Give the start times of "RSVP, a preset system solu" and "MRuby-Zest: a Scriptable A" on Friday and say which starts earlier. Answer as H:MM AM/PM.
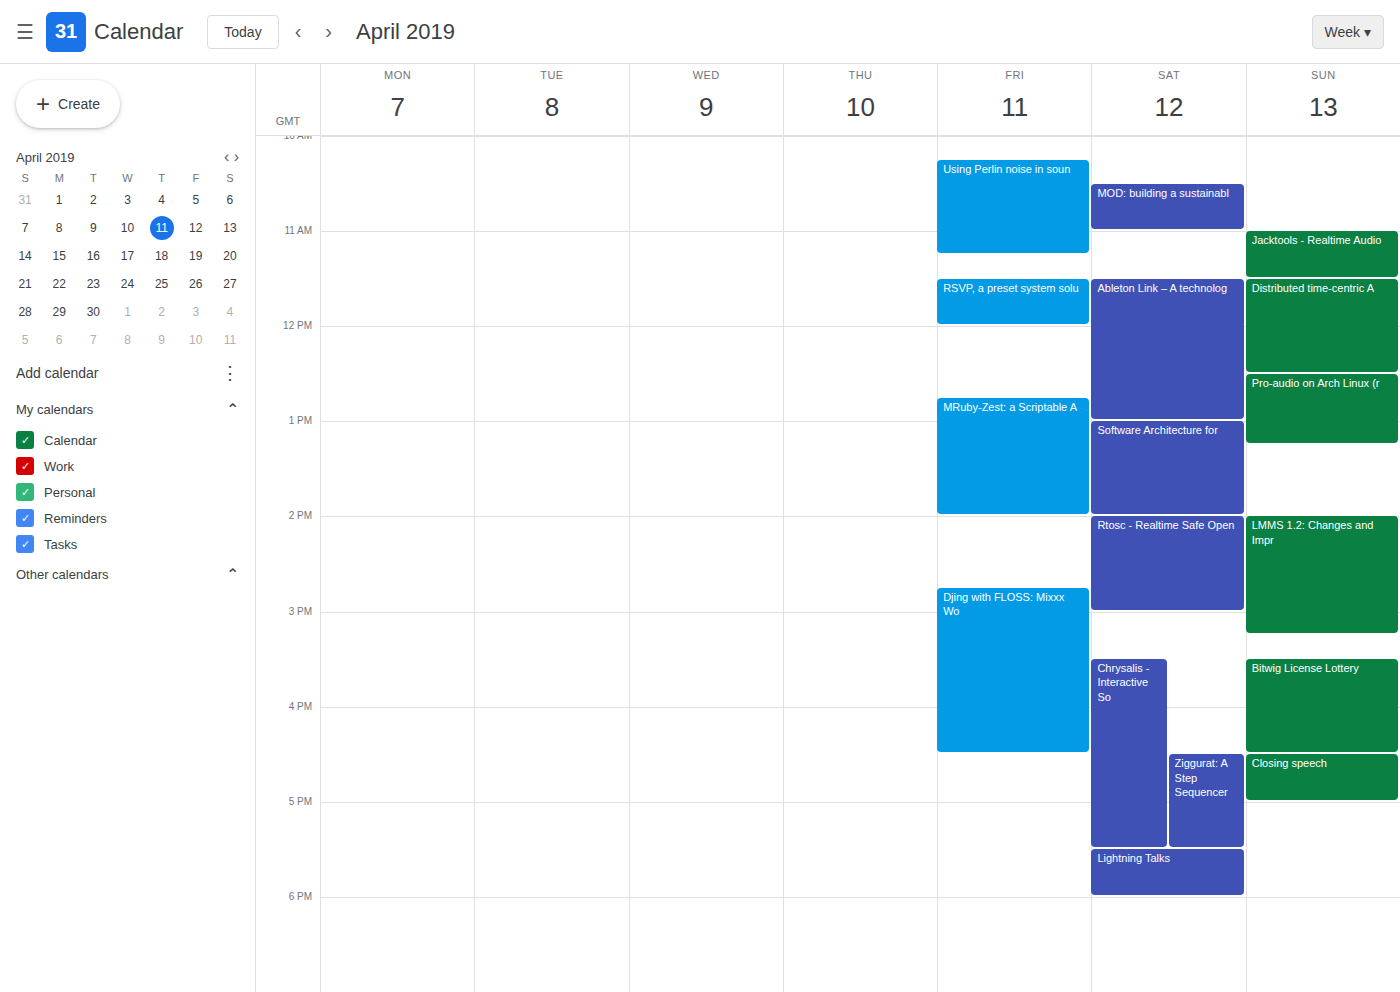
"RSVP, a preset system solu" 11:30 AM; "MRuby-Zest: a Scriptable A" 12:45 PM.